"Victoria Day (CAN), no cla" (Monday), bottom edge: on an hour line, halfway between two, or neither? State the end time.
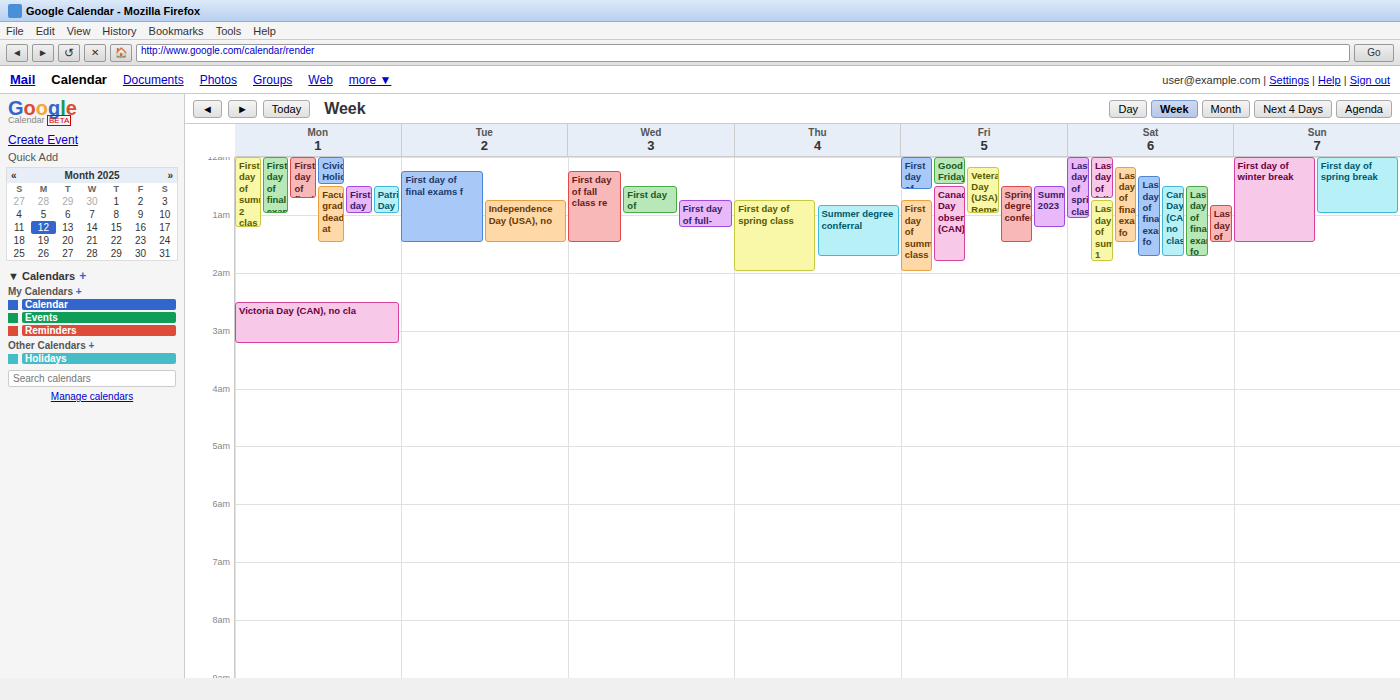
3:15 AM -- neither: a quarter of the way from the 3 AM line to the 4 AM line.